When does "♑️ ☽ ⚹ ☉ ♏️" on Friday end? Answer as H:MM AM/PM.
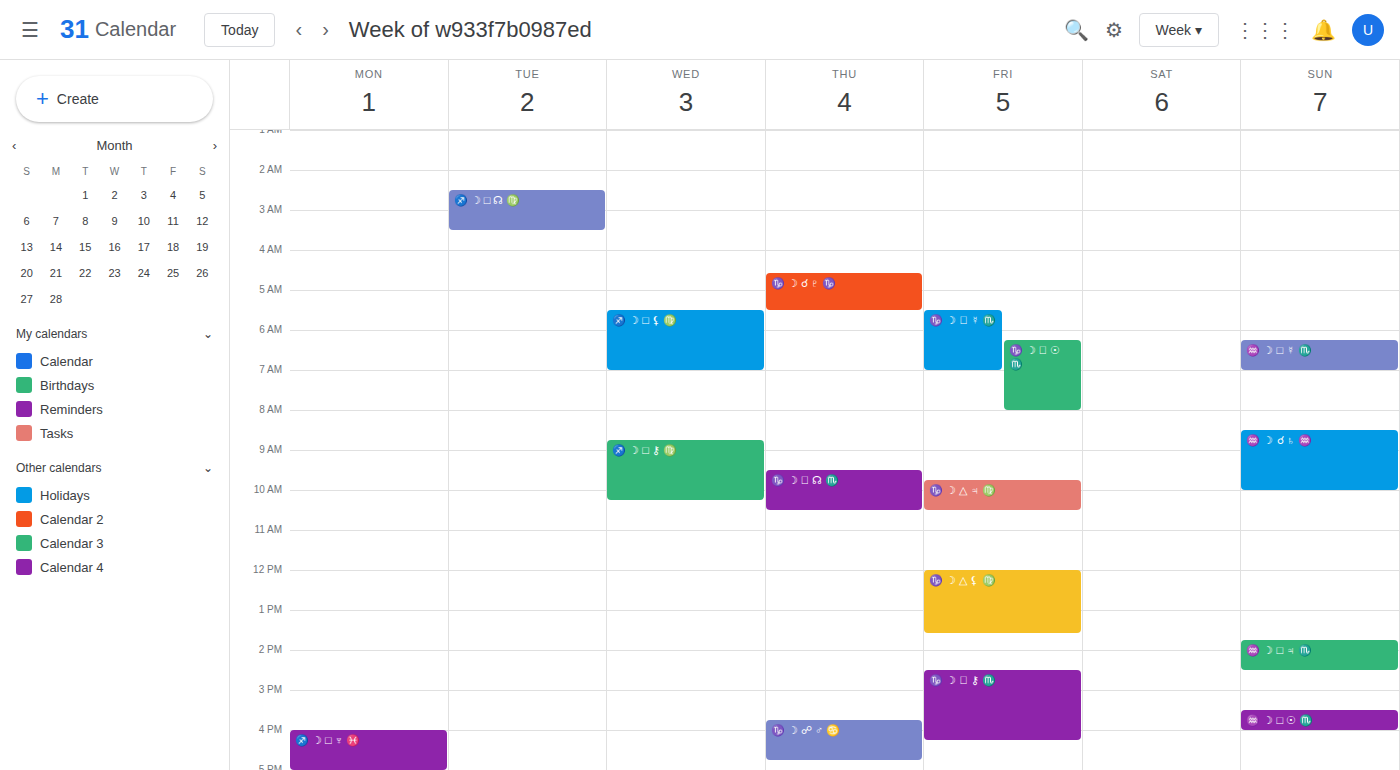
8:00 AM